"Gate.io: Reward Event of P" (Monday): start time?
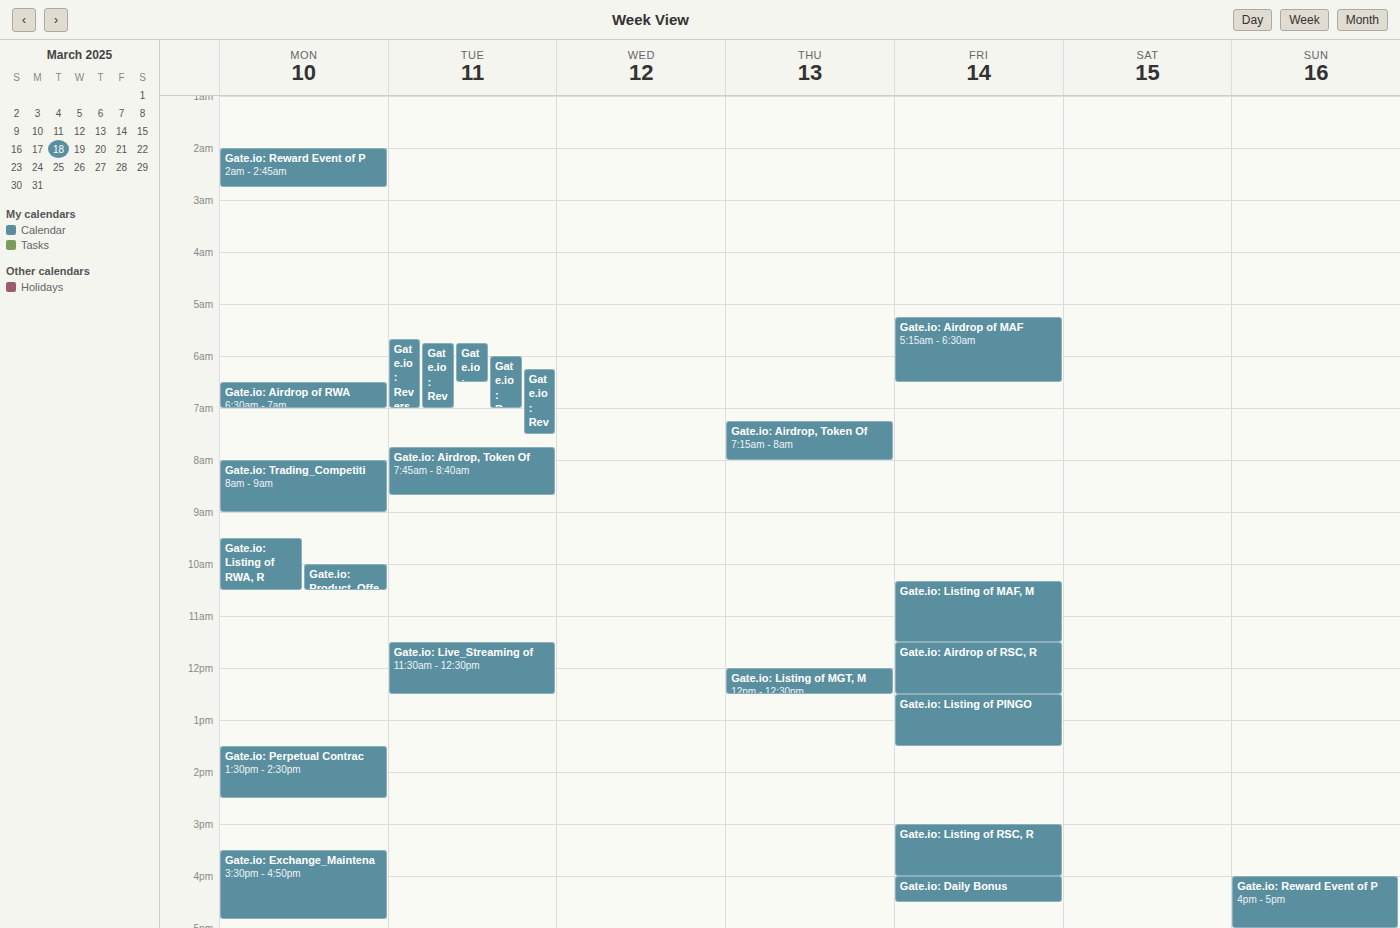
2:00 AM